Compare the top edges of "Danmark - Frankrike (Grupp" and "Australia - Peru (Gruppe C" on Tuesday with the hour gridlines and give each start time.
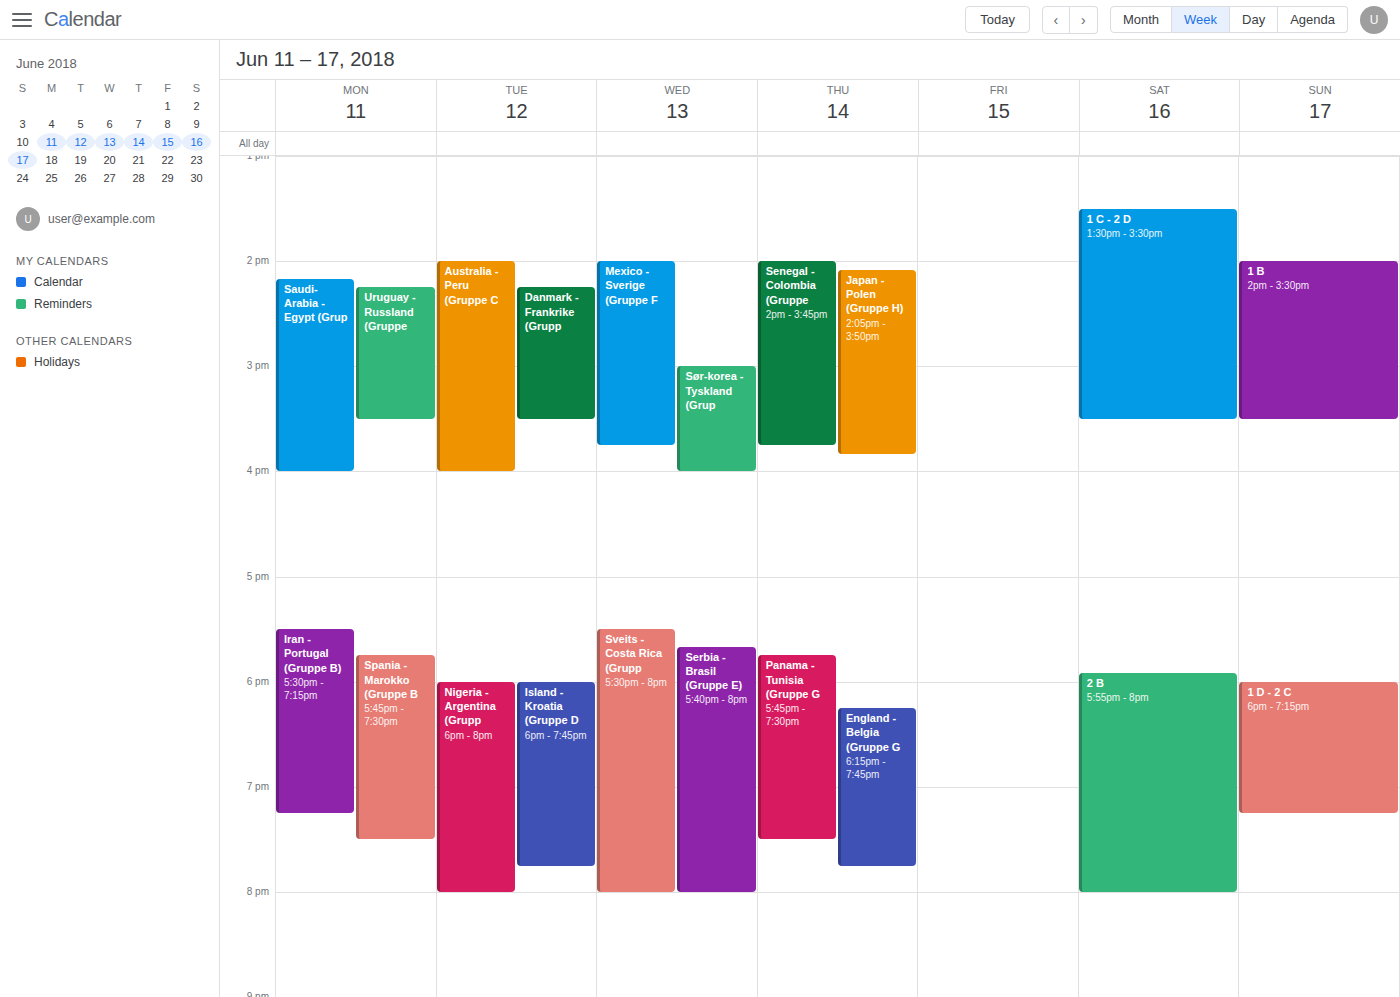
"Danmark - Frankrike (Grupp": 2:15 PM, neither: a quarter of the way from the 2 PM line to the 3 PM line. "Australia - Peru (Gruppe C": 2:00 PM, exactly on the 2 PM line.